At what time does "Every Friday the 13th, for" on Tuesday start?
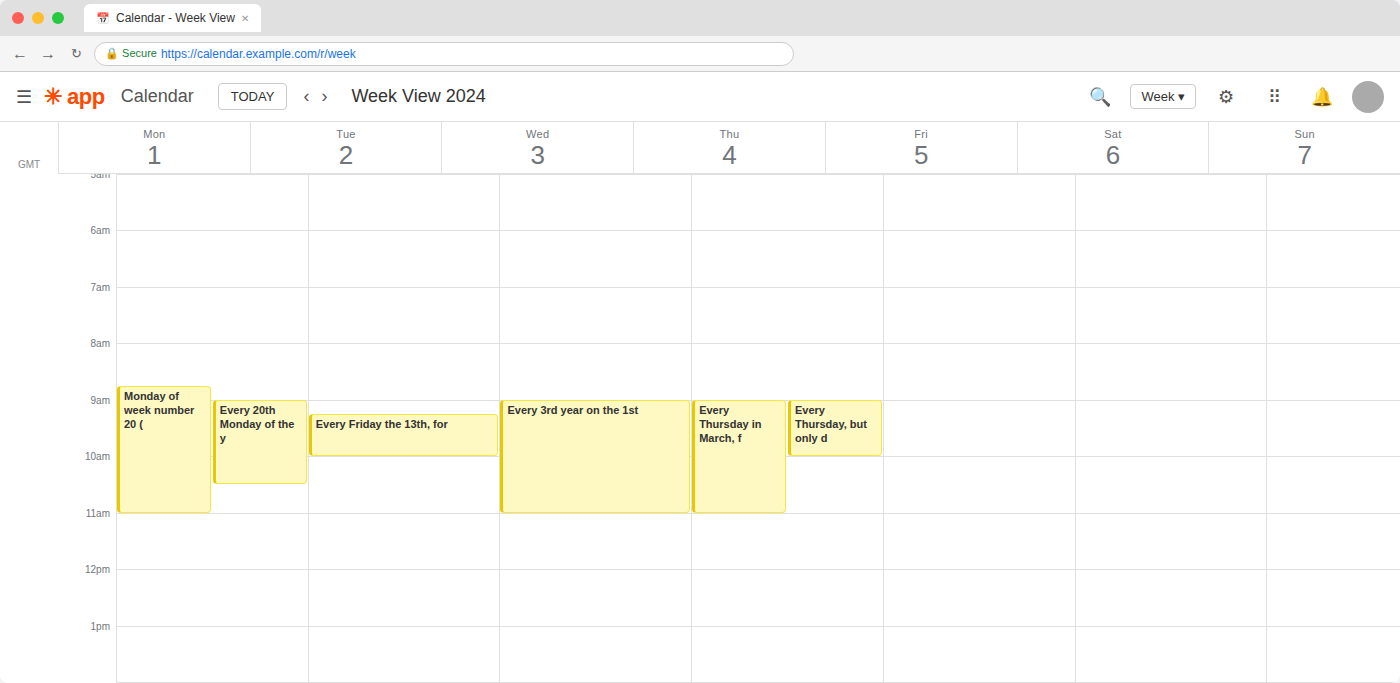
9:15 AM